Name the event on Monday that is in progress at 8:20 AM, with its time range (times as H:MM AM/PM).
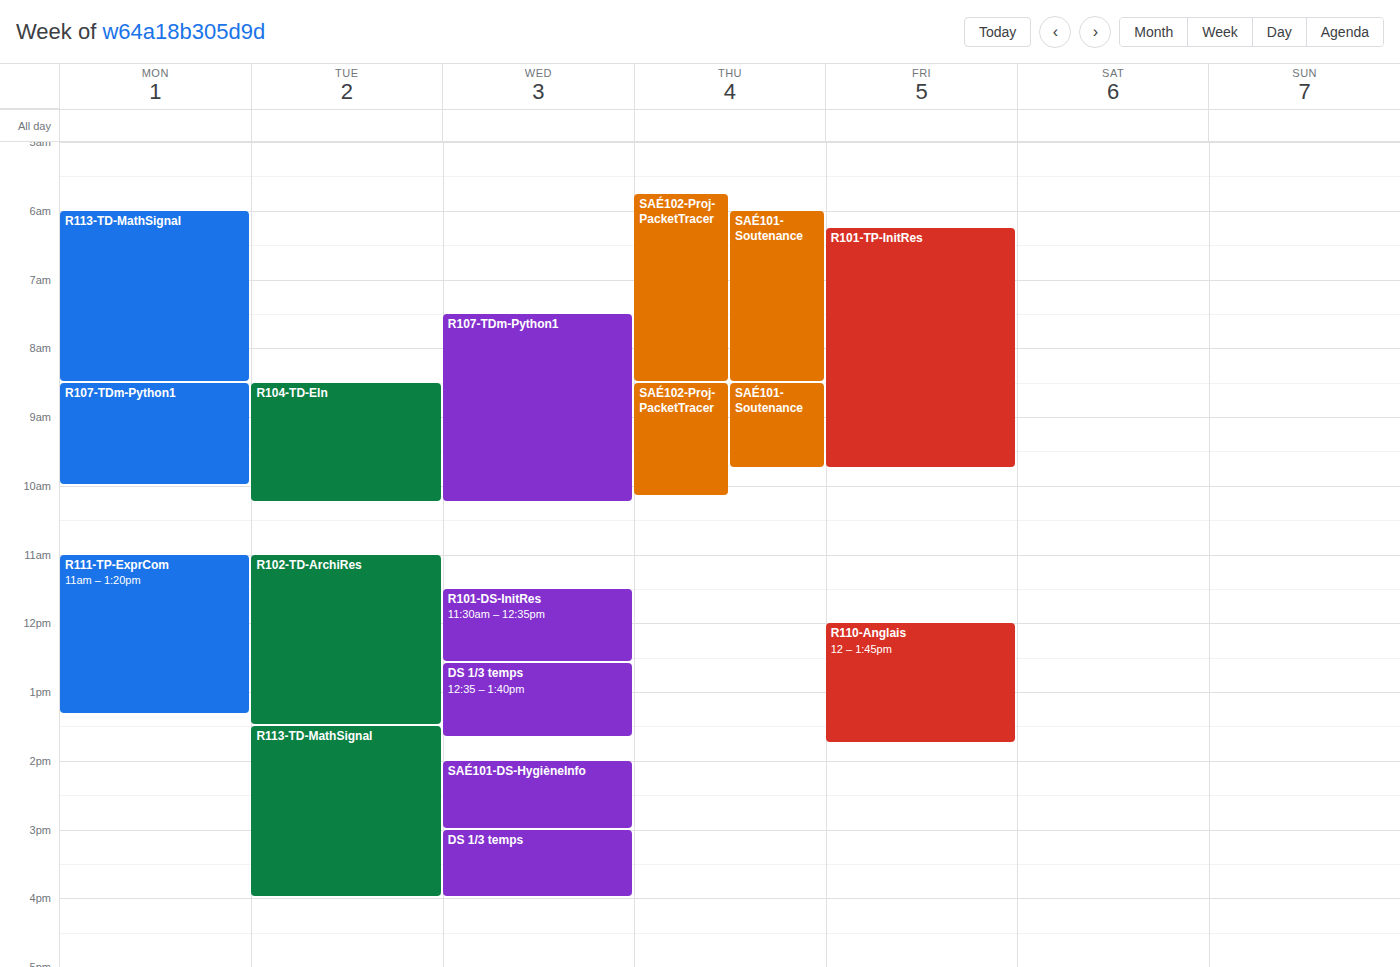
"R113-TD-MathSignal", 6:00 AM to 8:30 AM